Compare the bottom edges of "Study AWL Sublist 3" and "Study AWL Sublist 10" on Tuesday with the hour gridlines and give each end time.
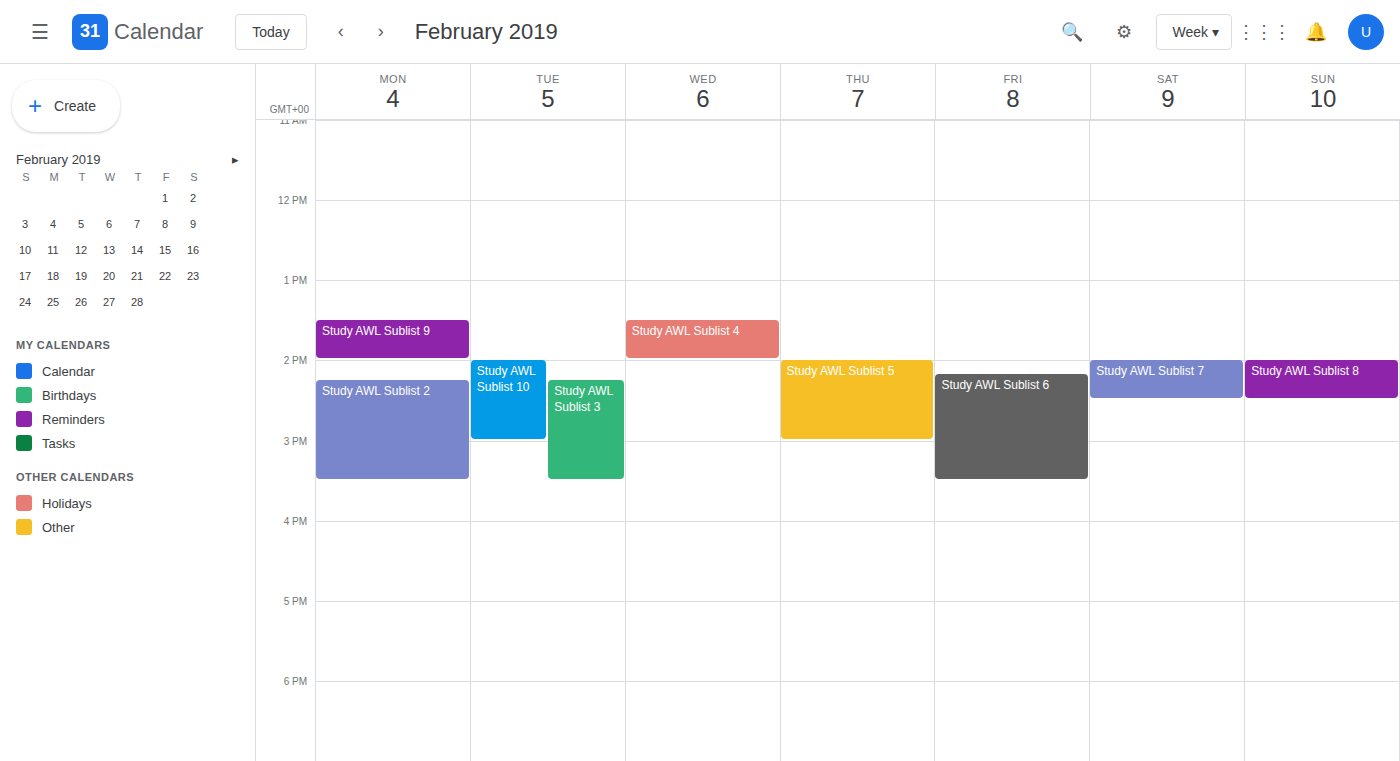
"Study AWL Sublist 3": 3:30 PM, halfway between the 3 PM and 4 PM lines. "Study AWL Sublist 10": 3:00 PM, exactly on the 3 PM line.